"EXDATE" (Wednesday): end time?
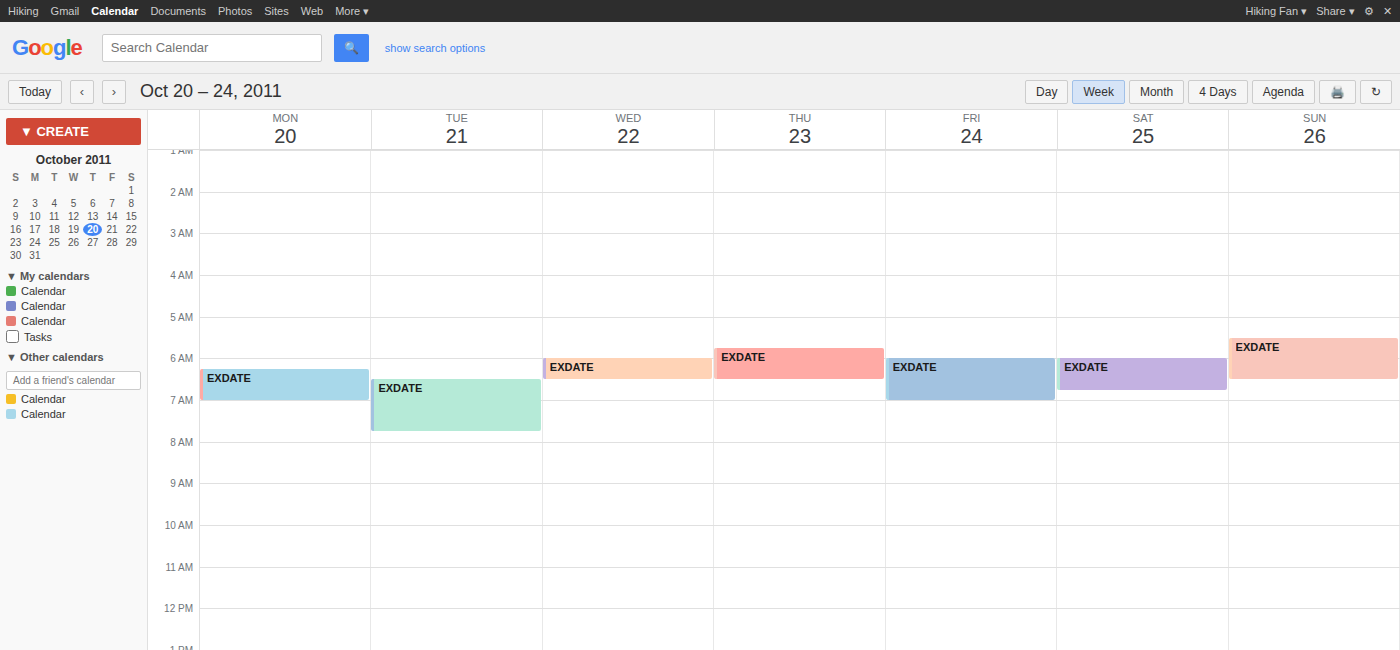
6:30 AM